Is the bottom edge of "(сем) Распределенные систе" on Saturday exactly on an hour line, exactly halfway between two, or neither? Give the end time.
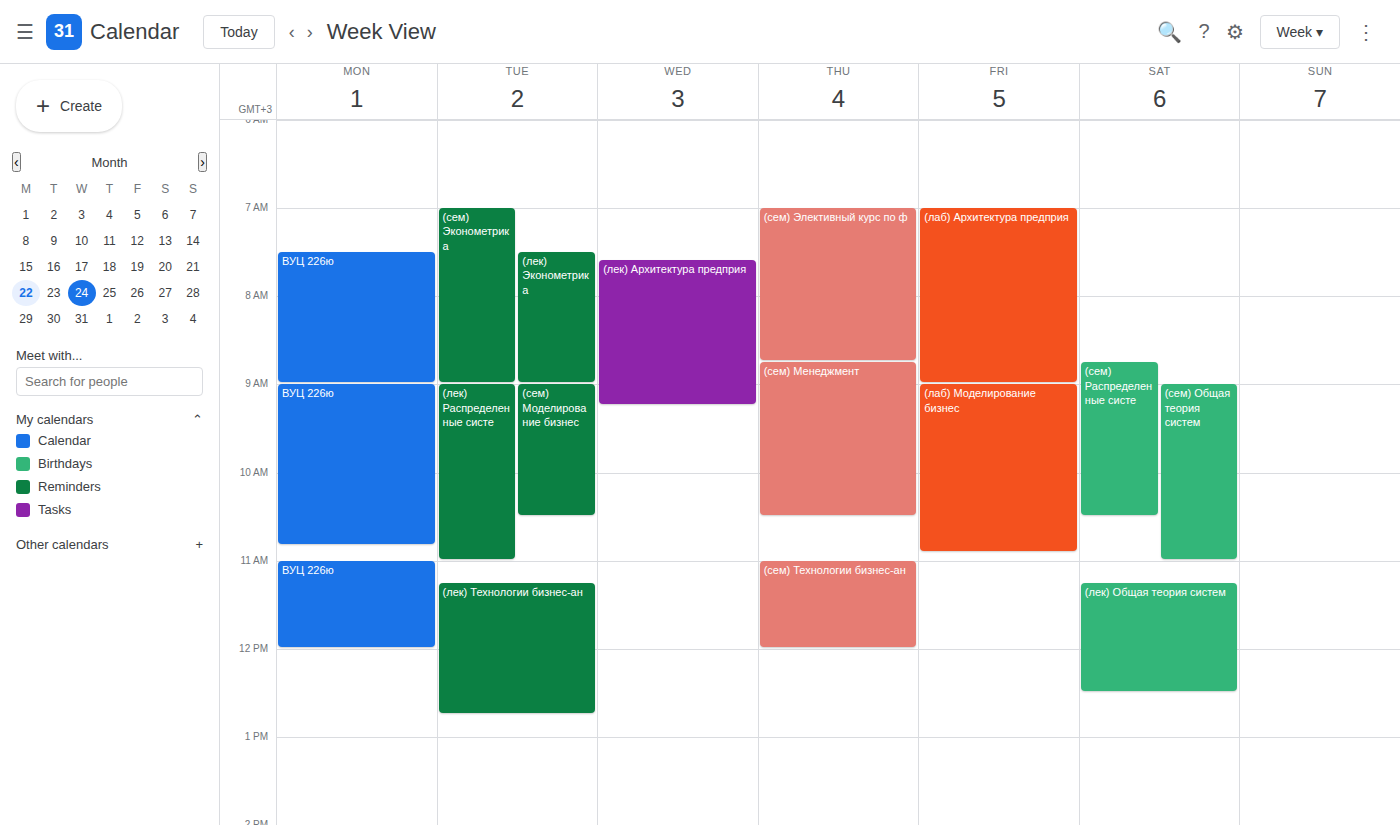
10:30 -- halfway between the 10:00 and 11:00 lines.